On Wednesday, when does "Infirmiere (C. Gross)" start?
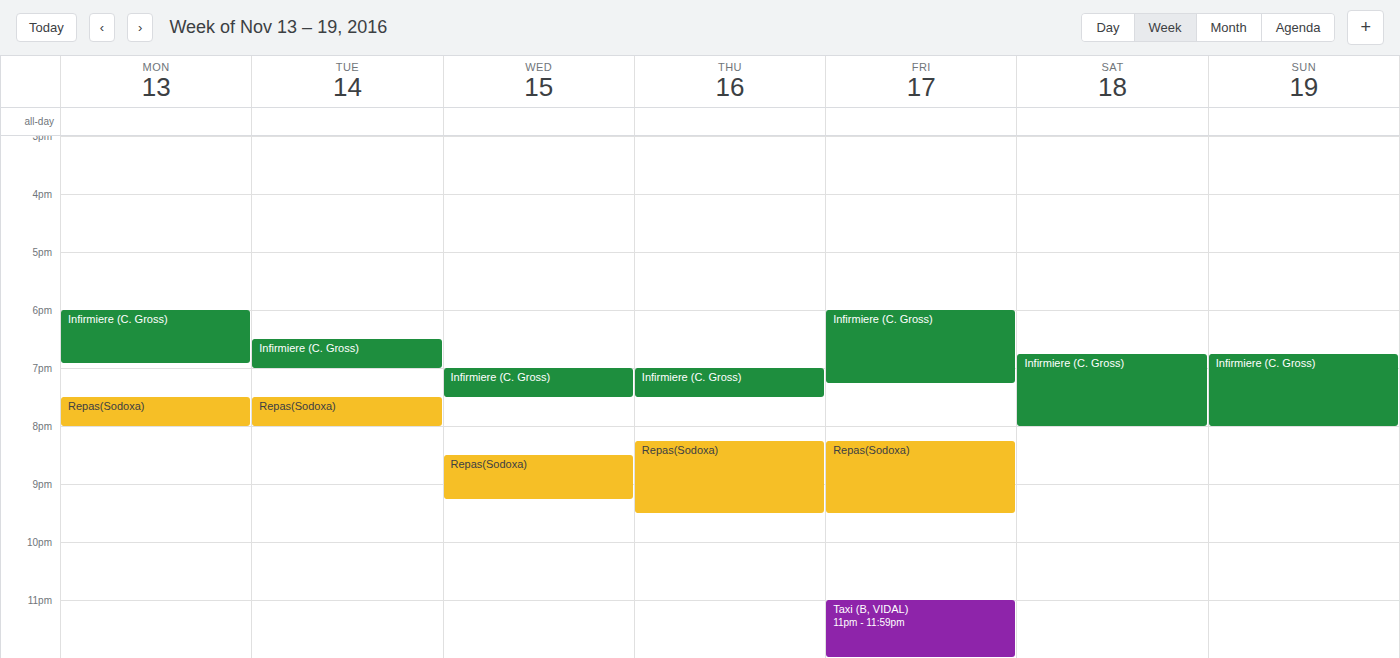
7:00 PM